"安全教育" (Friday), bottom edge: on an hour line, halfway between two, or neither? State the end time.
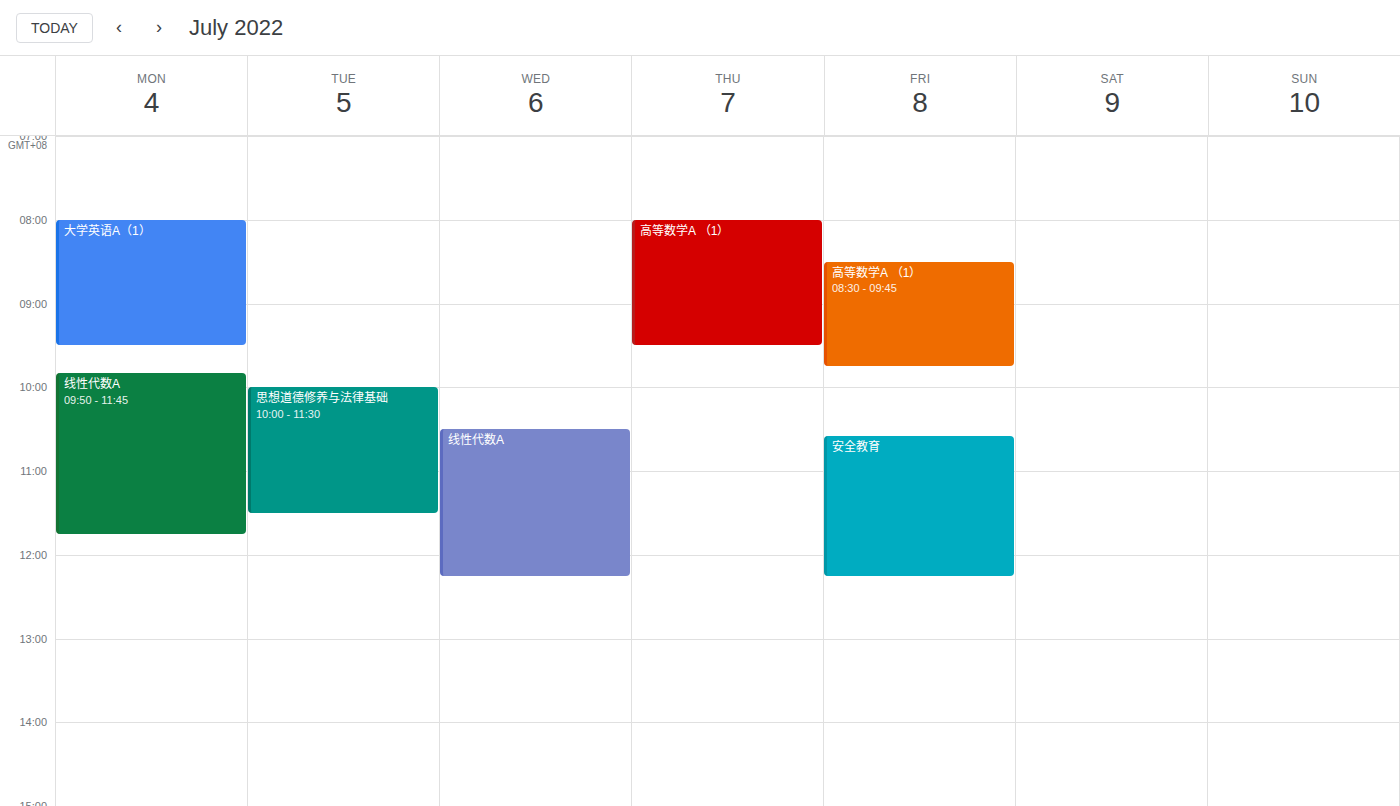
12:15 PM -- neither: a quarter of the way from the 12 PM line to the 1 PM line.